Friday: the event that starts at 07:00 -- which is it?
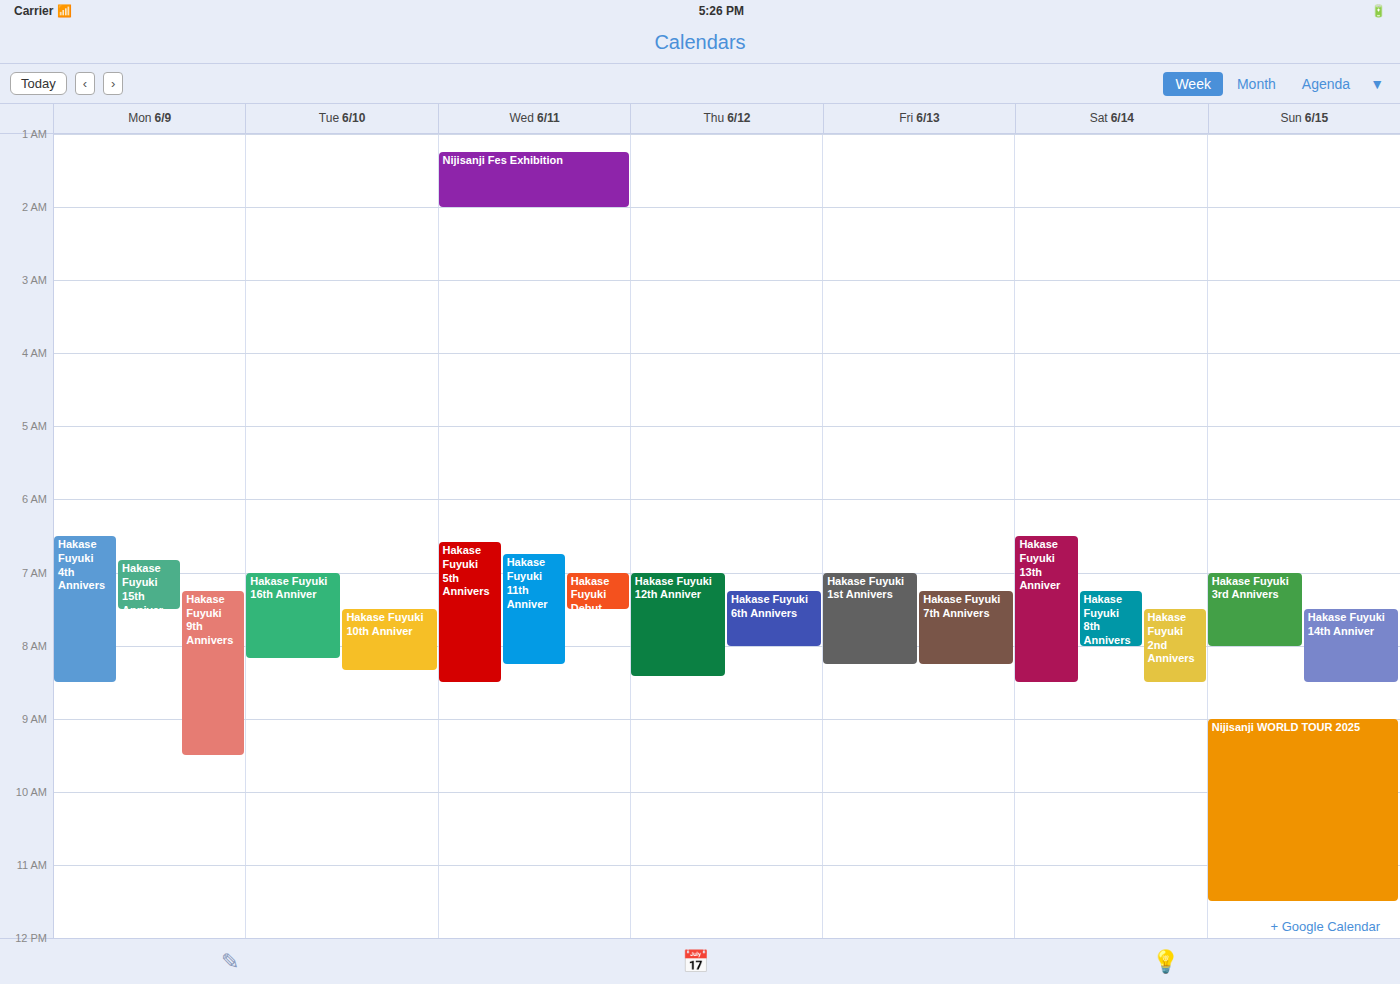
"Hakase Fuyuki 1st Annivers"